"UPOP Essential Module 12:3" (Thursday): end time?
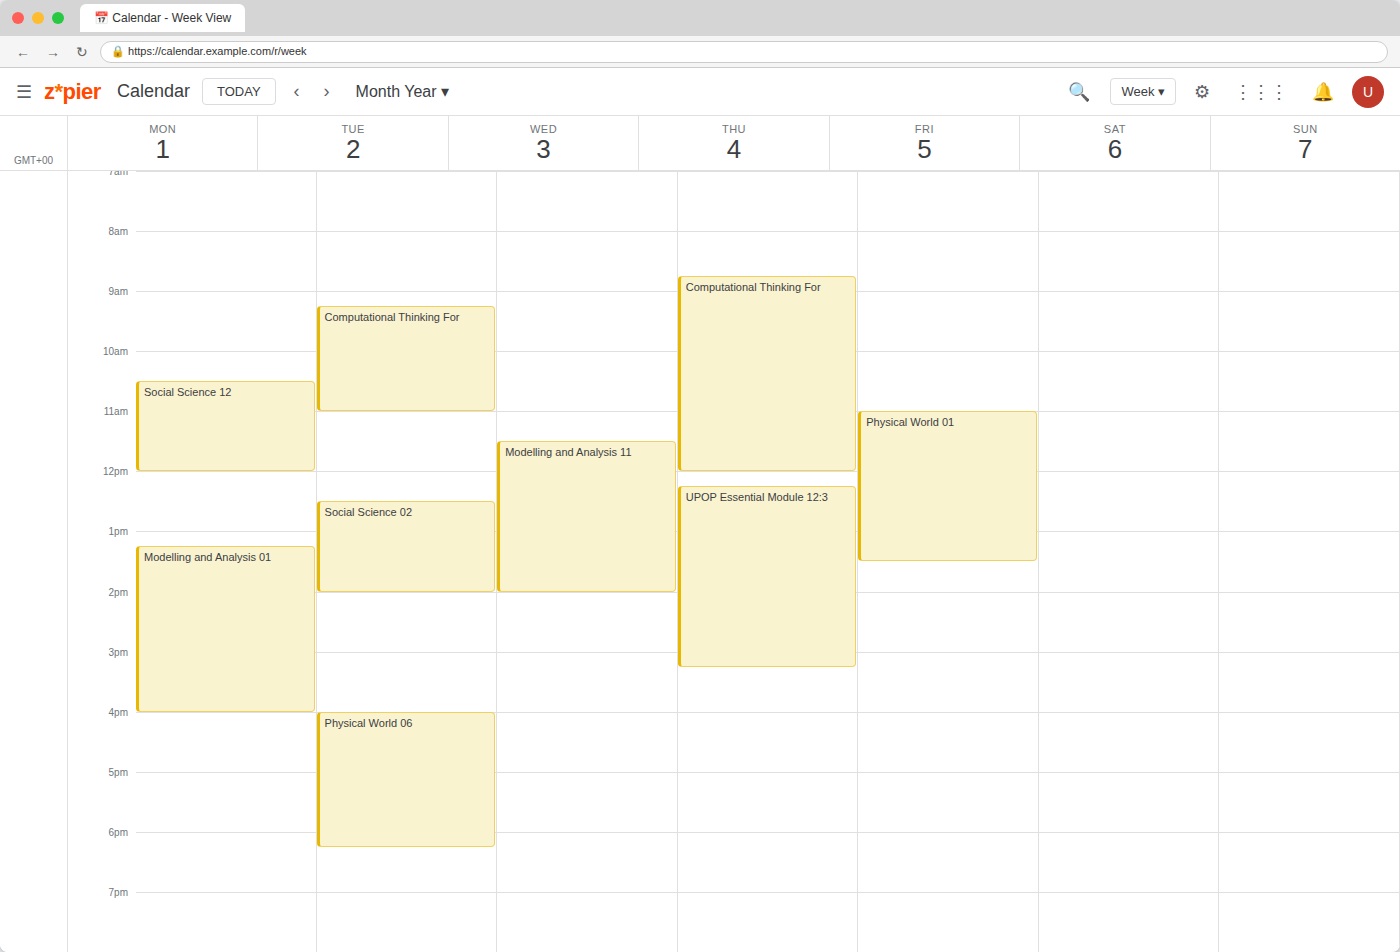
3:15 PM